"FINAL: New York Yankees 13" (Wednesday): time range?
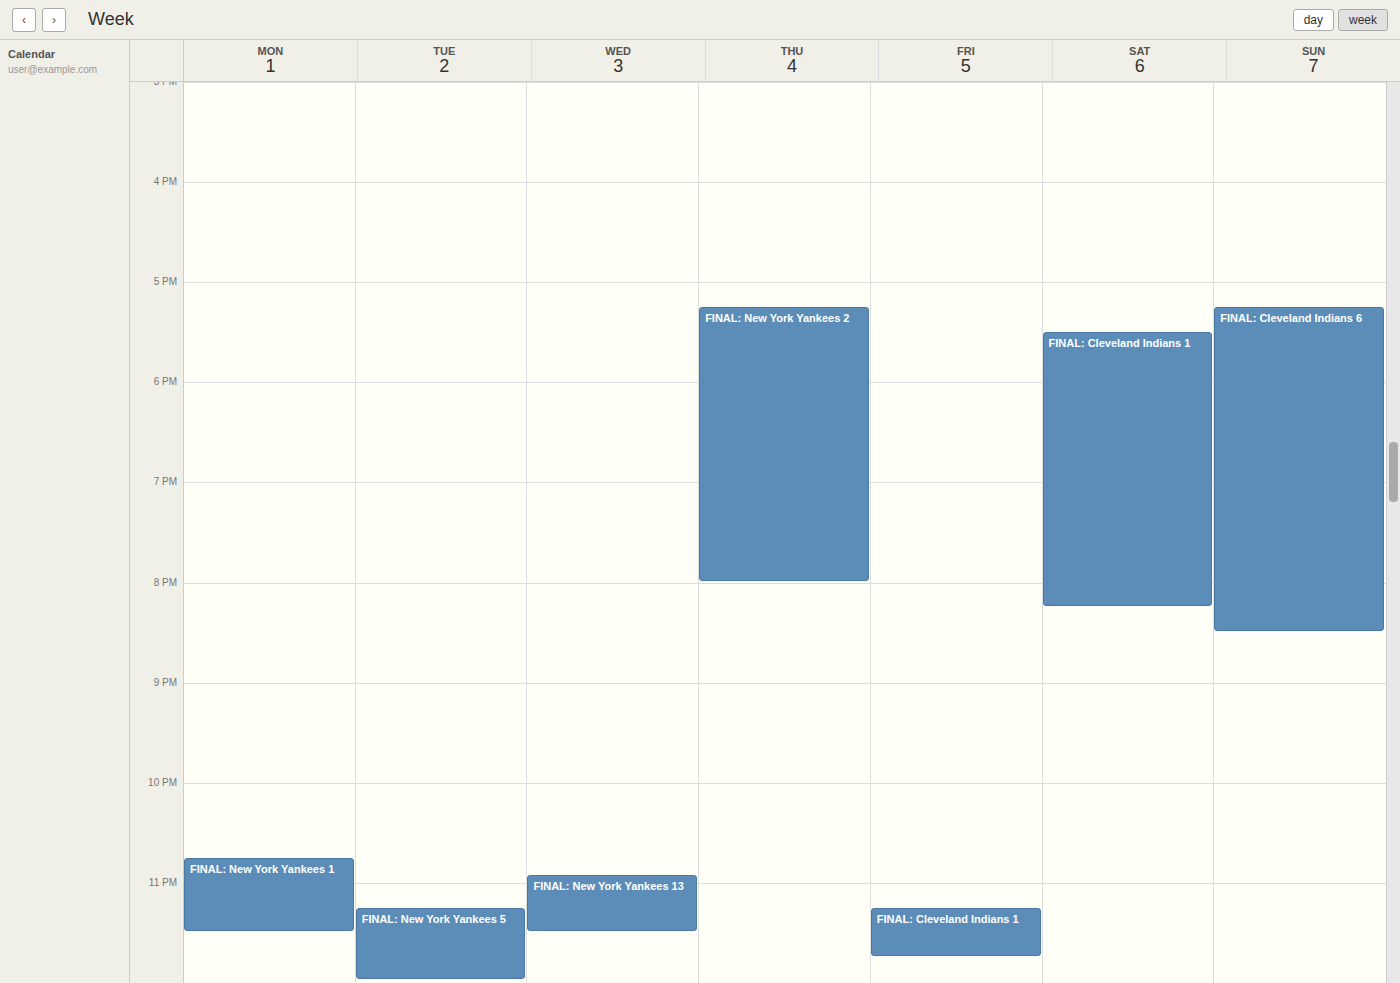
10:55 PM to 11:30 PM